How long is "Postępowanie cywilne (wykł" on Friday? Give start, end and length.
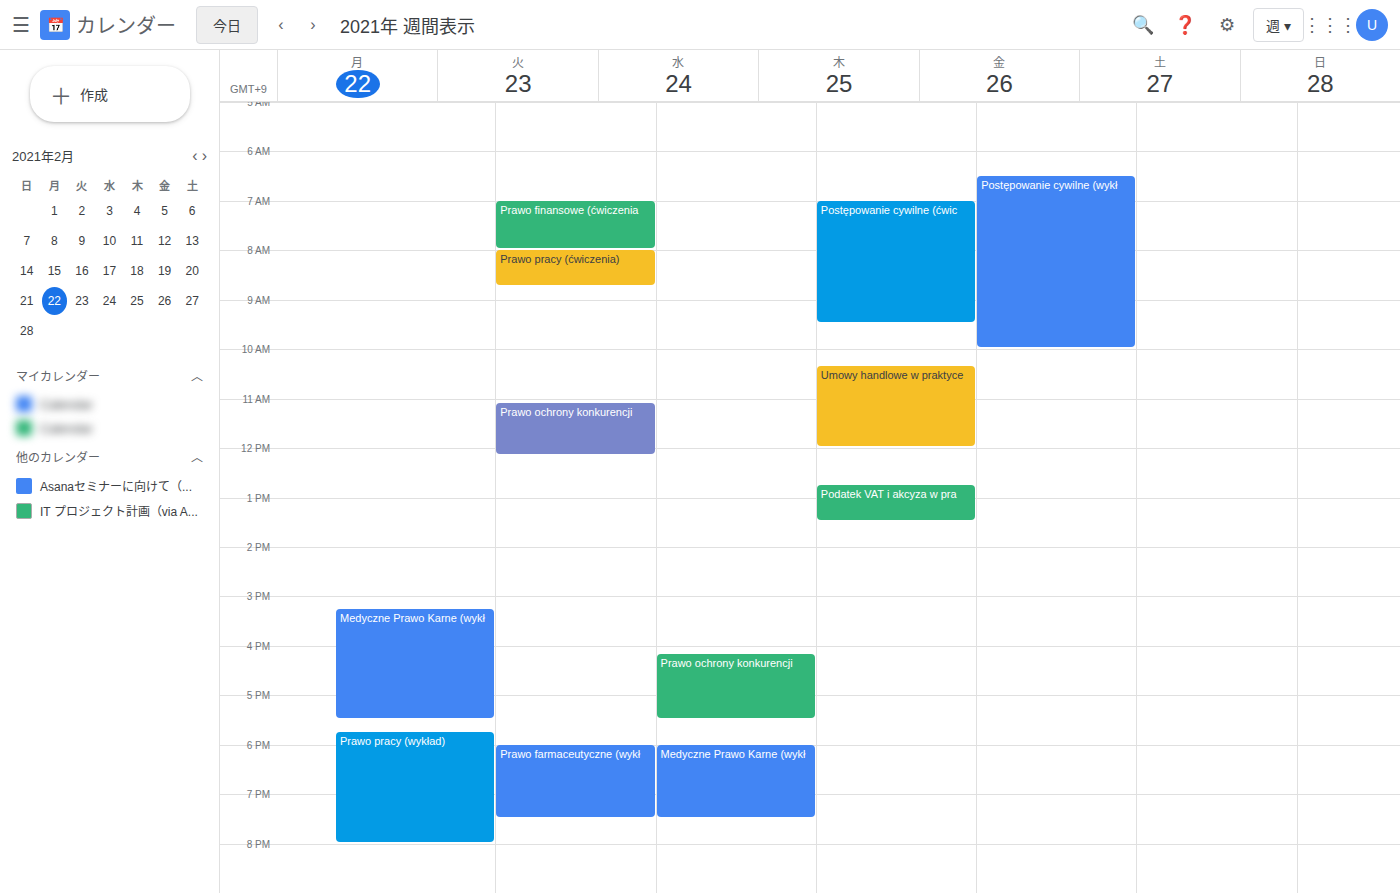
6:30 AM to 10:00 AM, 3 hours 30 minutes